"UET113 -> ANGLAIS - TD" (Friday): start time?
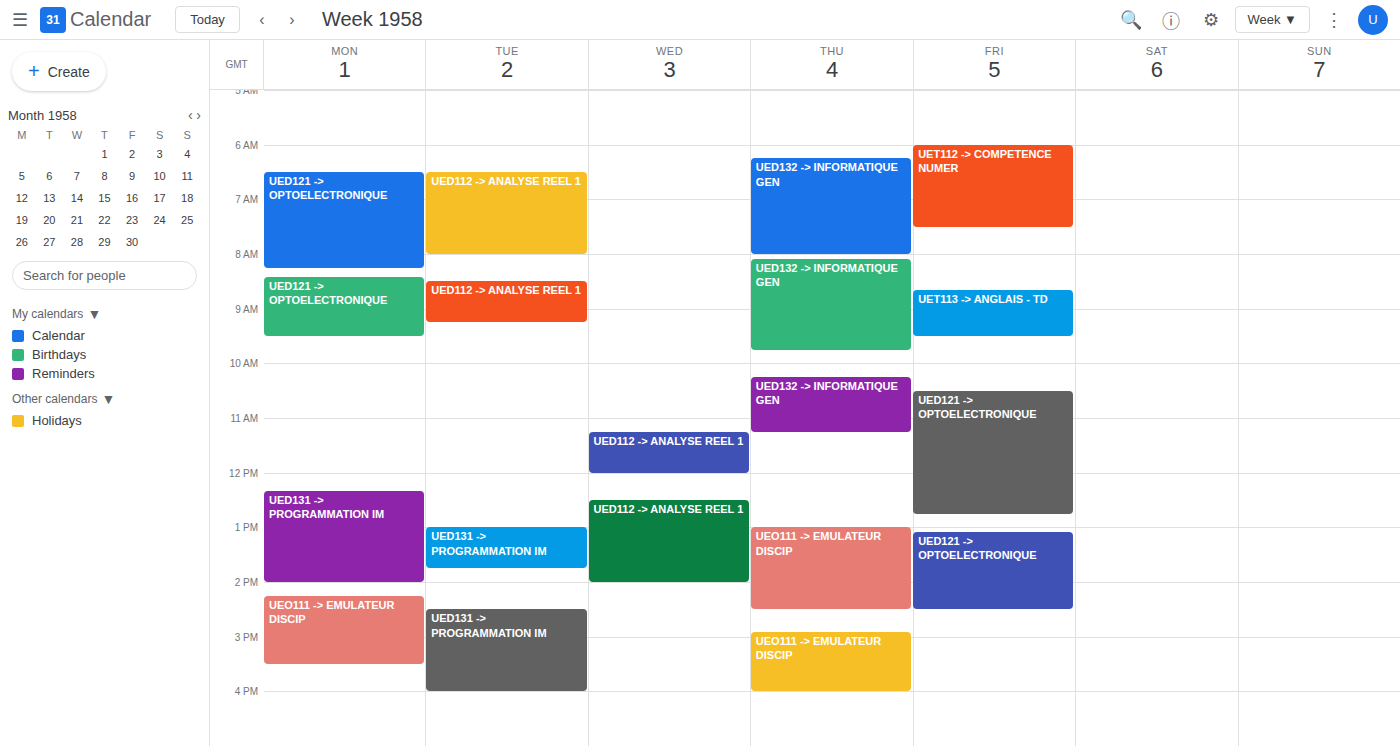
8:40 AM